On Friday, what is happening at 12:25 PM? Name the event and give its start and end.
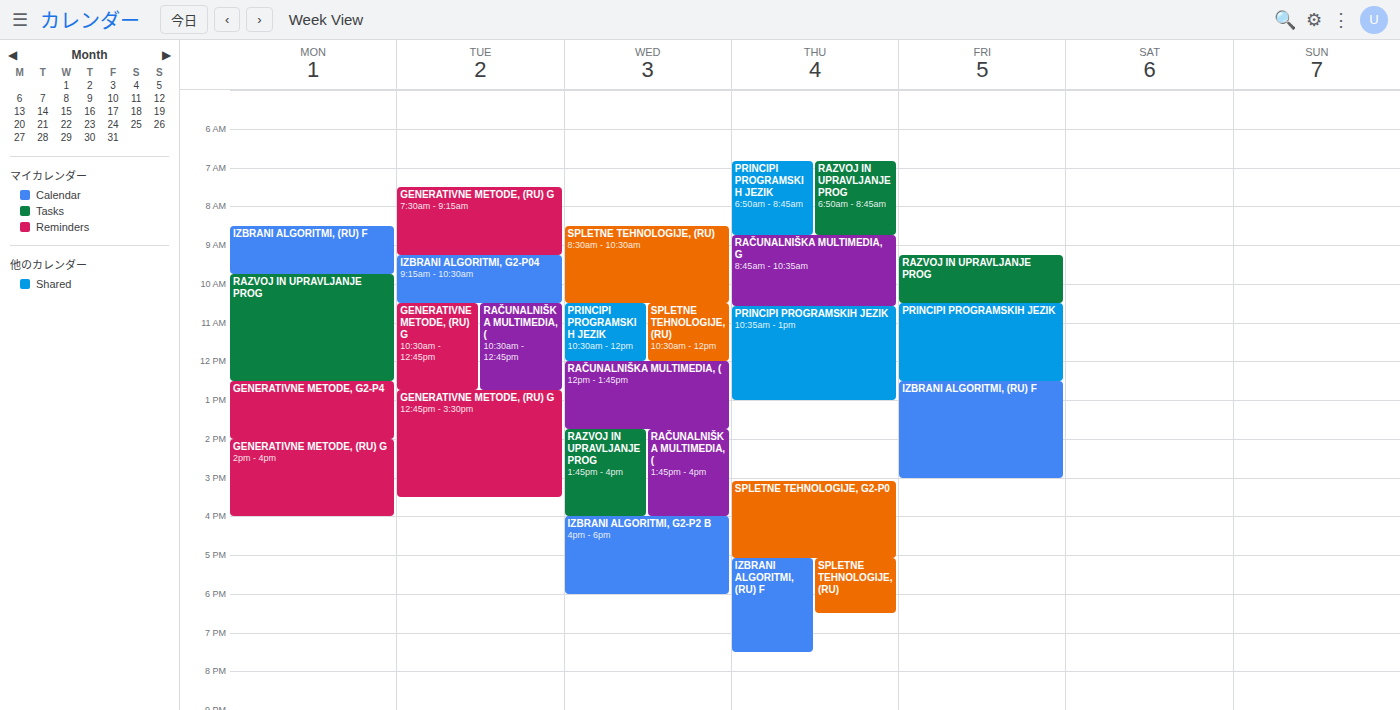
"PRINCIPI PROGRAMSKIH JEZIK", 10:30 AM to 12:30 PM